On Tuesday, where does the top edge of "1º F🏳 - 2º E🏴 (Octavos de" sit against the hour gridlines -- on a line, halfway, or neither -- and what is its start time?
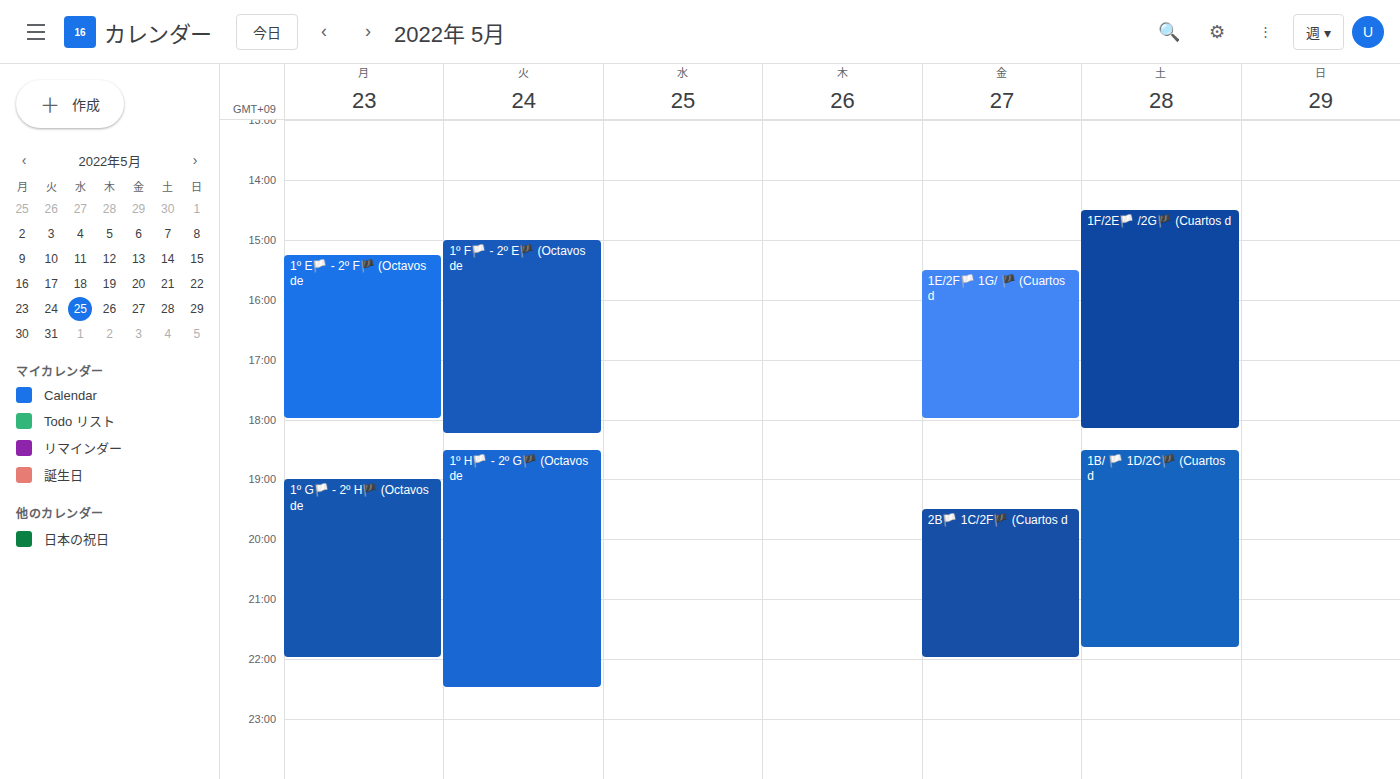
3:00 PM -- exactly on the 3 PM line.